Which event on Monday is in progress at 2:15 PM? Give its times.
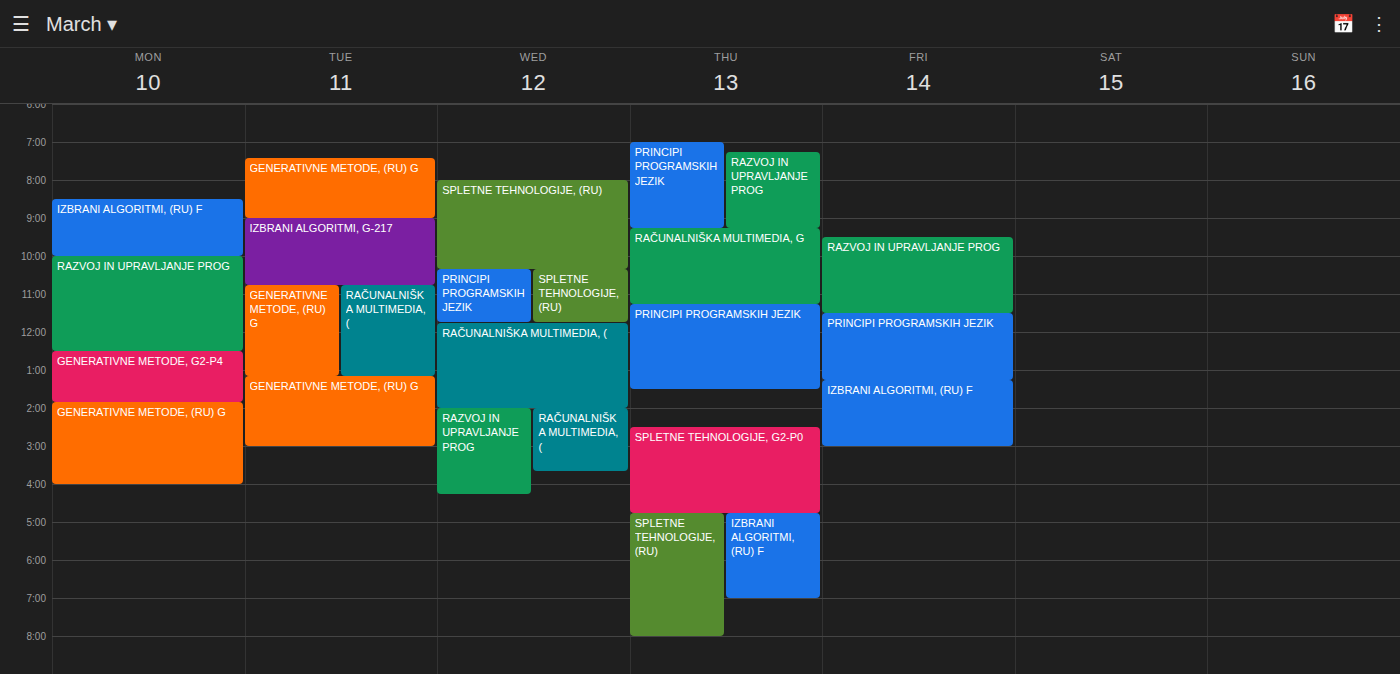
"GENERATIVNE METODE, (RU) G", 1:50 PM to 4:00 PM